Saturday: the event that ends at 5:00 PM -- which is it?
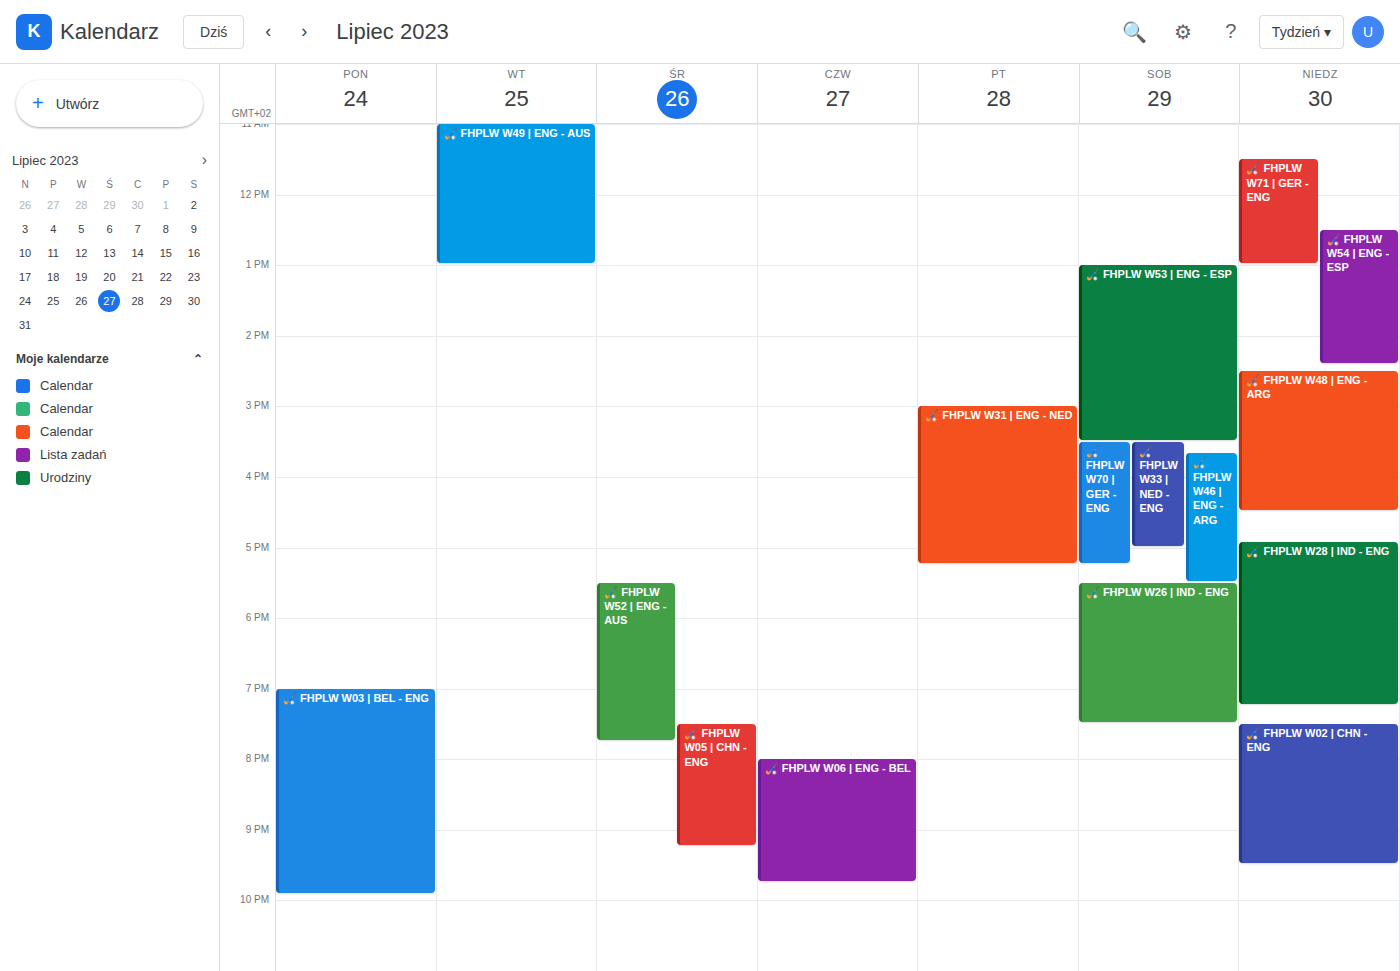
"🏑 FHPLW W33 | NED - ENG"